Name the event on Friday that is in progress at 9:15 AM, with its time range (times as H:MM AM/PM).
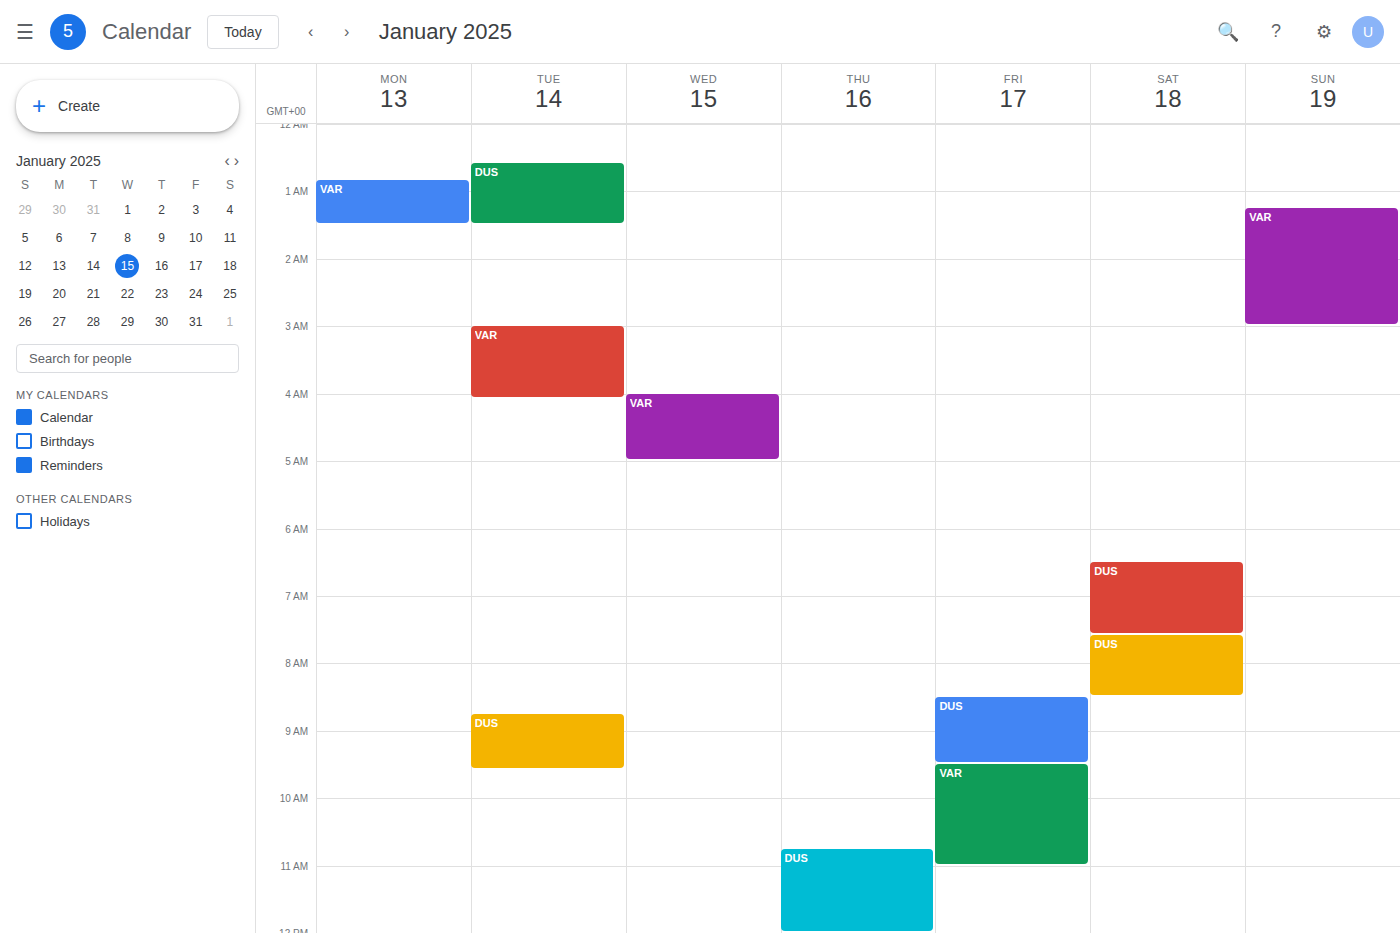
"DUS", 8:30 AM to 9:30 AM